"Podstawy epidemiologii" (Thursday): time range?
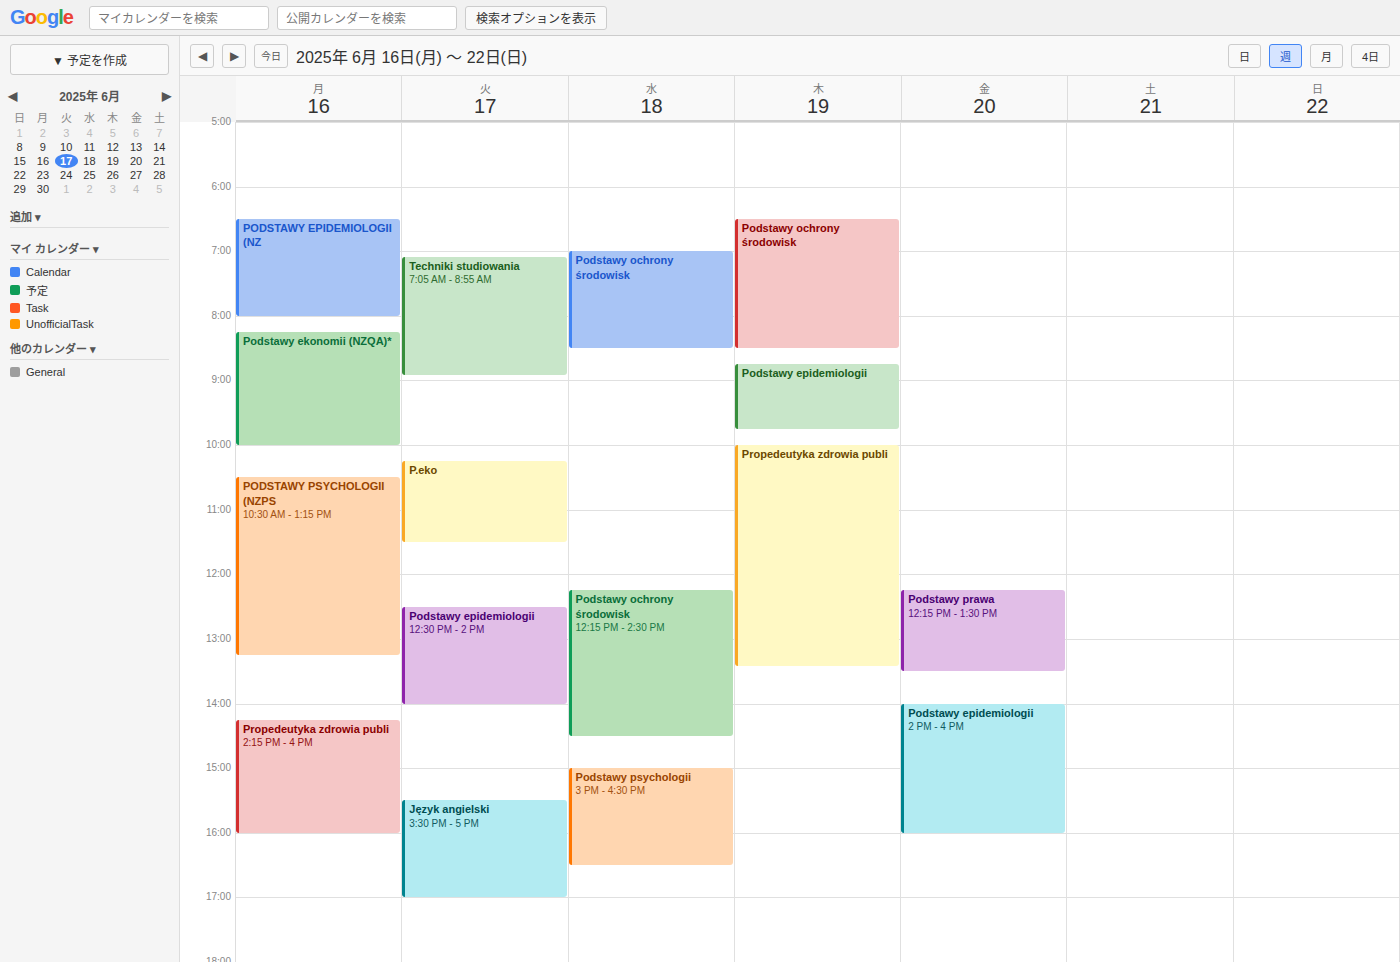
8:45 AM to 9:45 AM